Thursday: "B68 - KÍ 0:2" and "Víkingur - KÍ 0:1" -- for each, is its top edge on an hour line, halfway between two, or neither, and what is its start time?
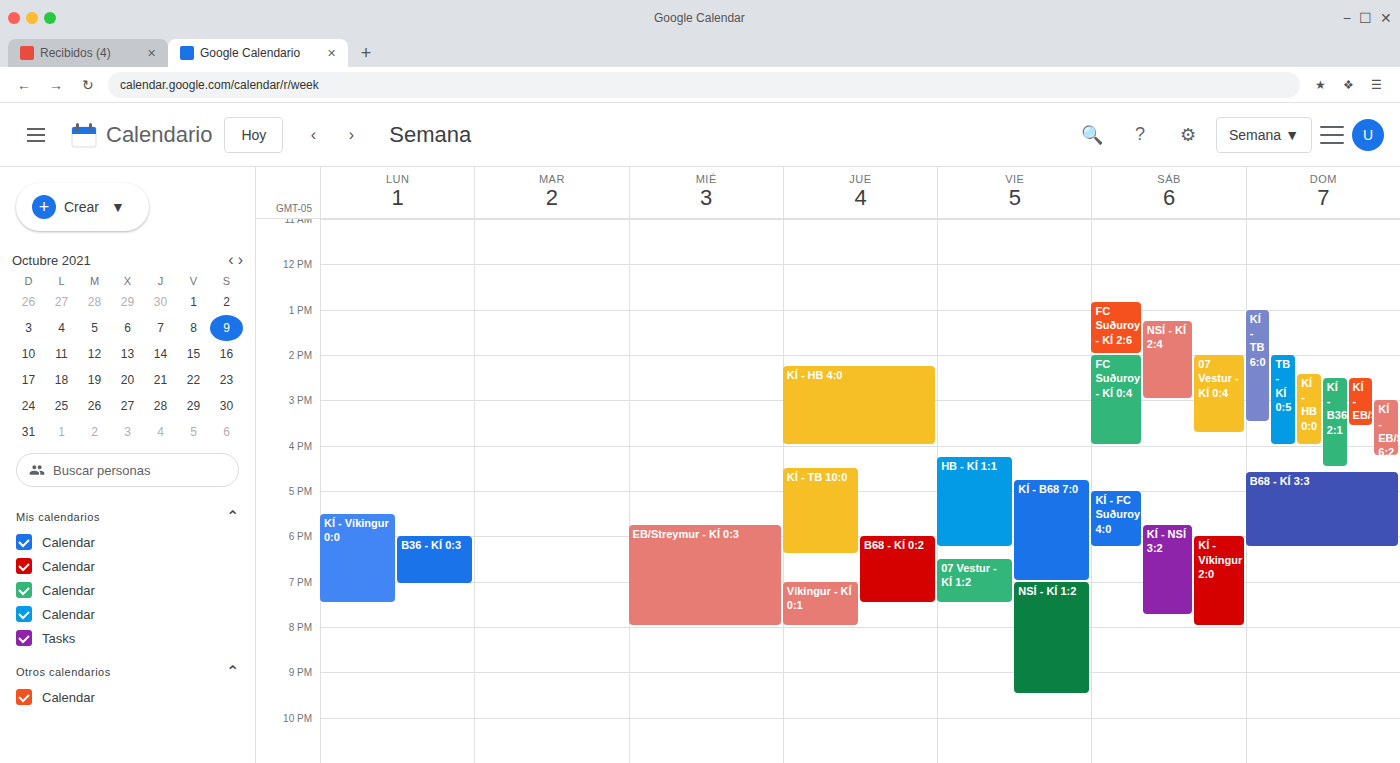
"B68 - KÍ 0:2": 6:00 PM, exactly on the 6 PM line. "Víkingur - KÍ 0:1": 7:00 PM, exactly on the 7 PM line.